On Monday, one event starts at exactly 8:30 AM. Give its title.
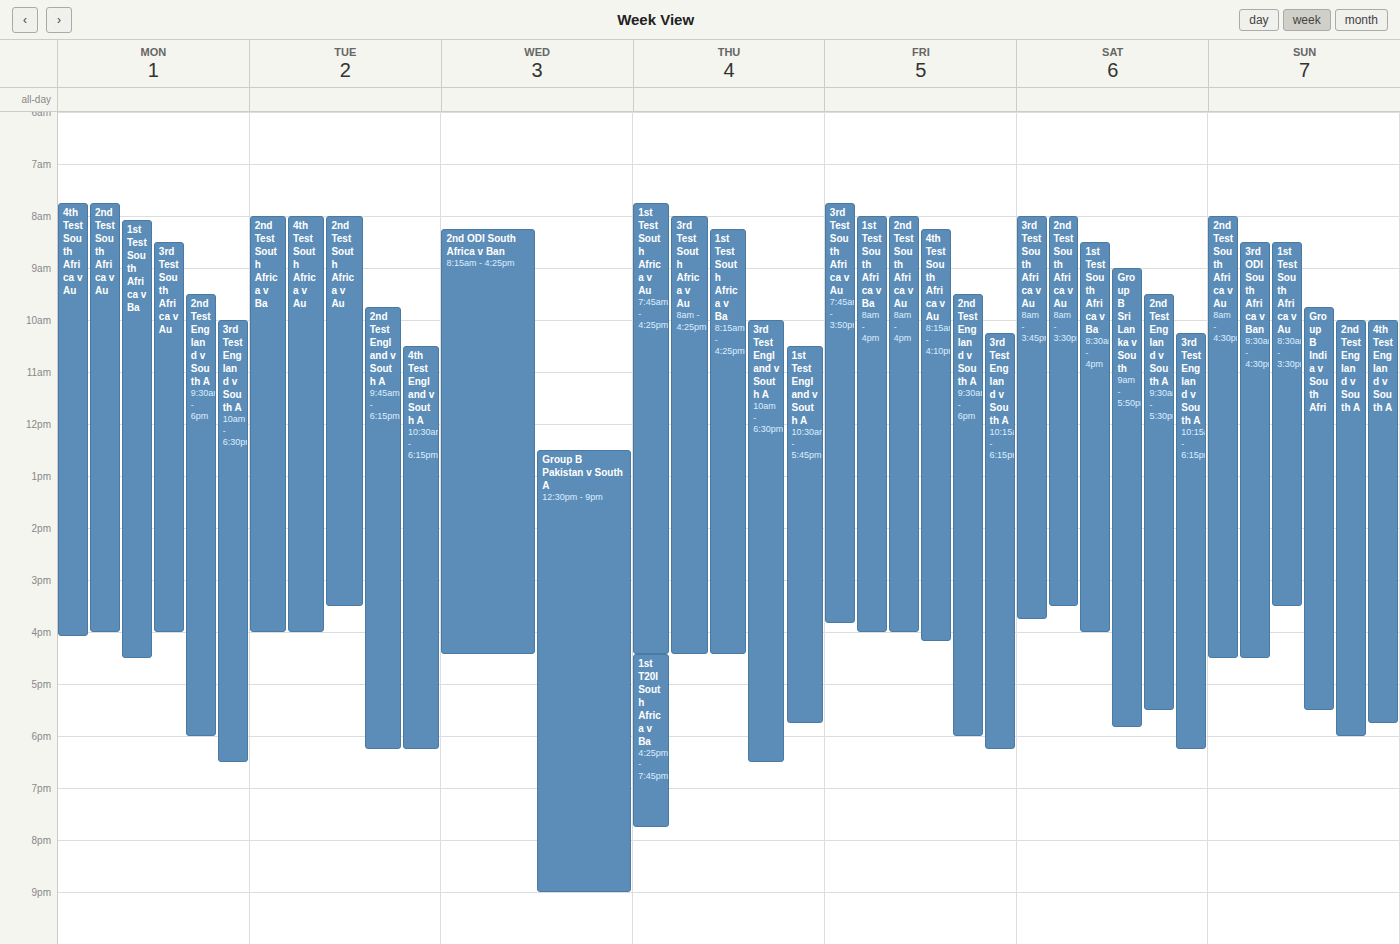
"3rd Test South Africa v Au"